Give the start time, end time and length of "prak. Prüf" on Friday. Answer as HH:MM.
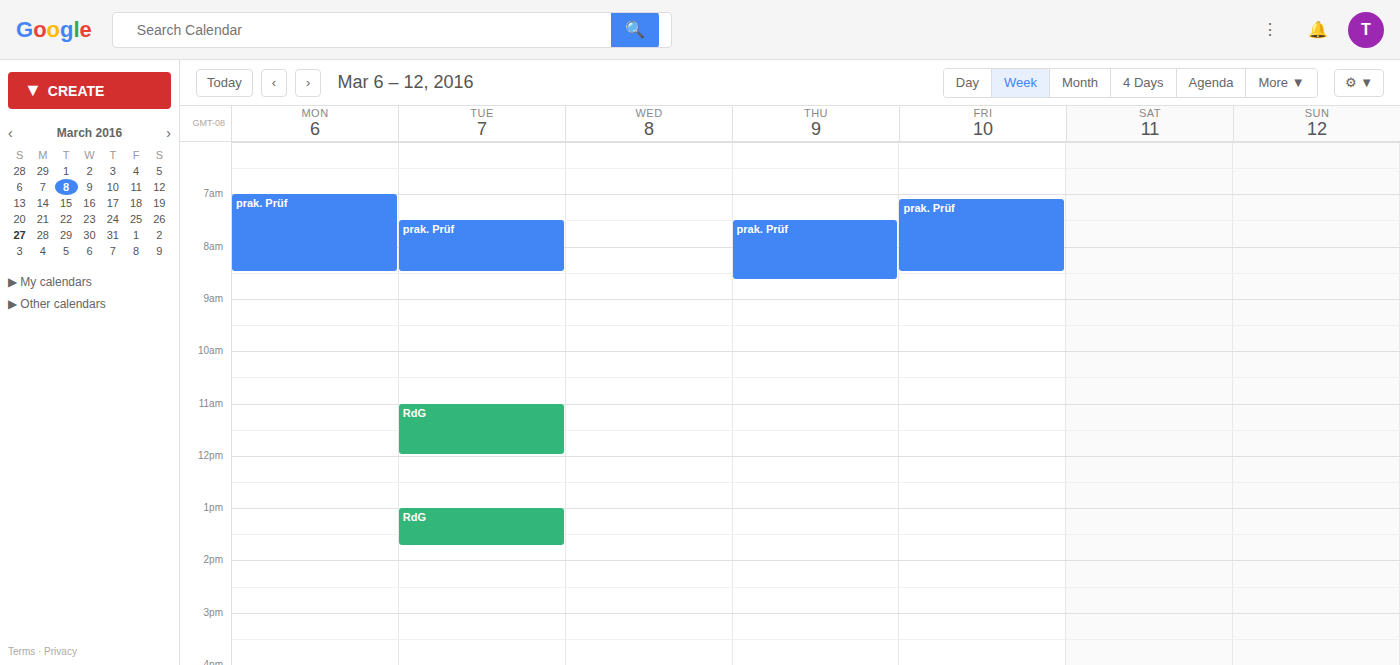
07:05 to 08:30, 1 hour 25 minutes